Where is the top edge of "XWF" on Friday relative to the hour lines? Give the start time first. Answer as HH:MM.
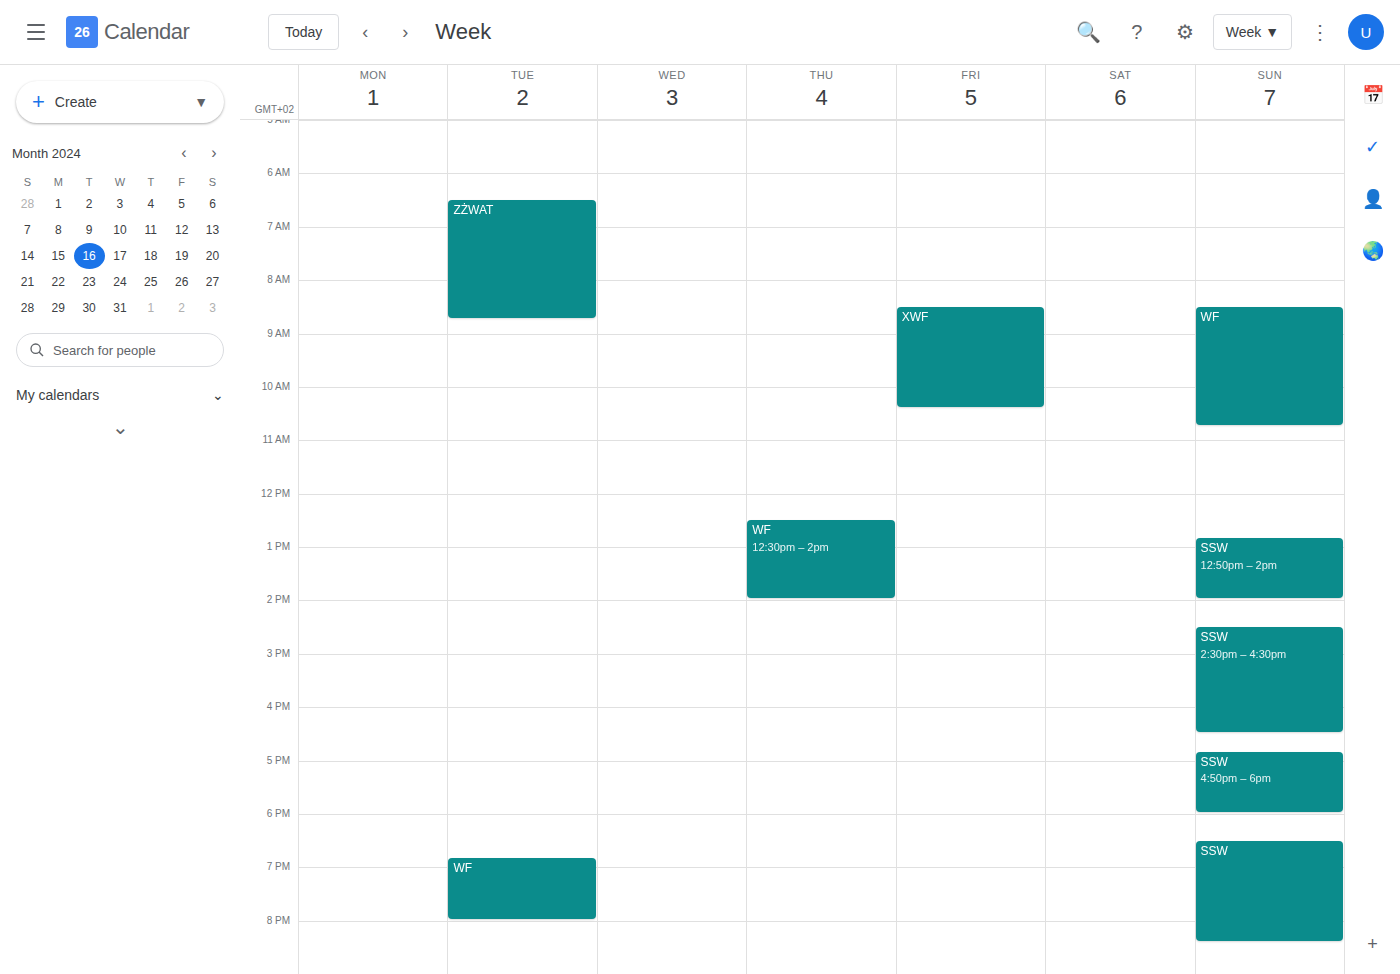
08:30 -- halfway between the 08:00 and 09:00 lines.